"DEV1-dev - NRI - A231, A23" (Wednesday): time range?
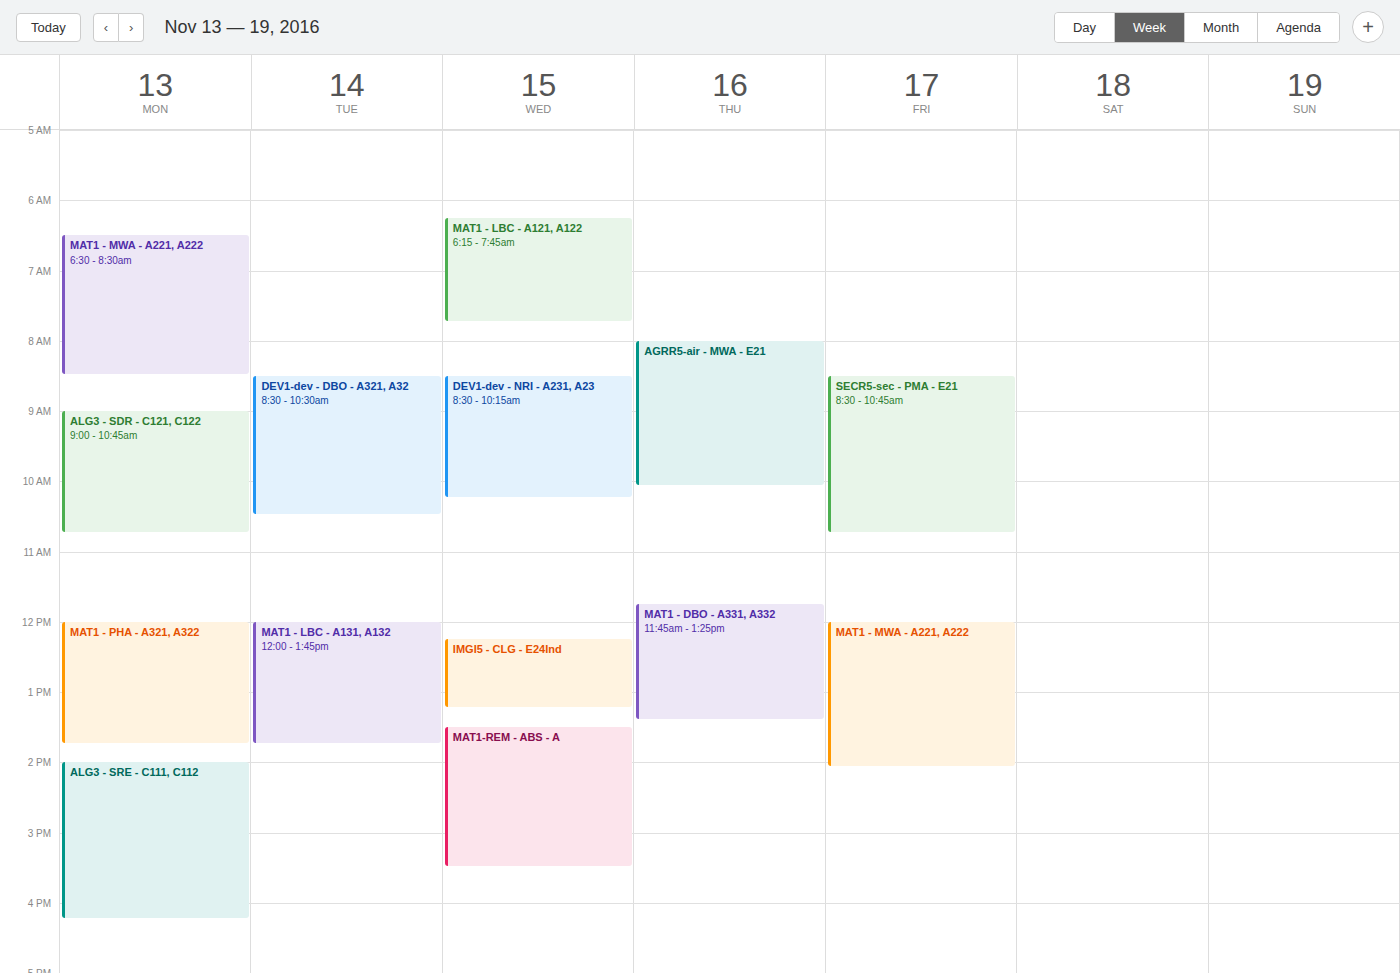
8:30 AM to 10:15 AM